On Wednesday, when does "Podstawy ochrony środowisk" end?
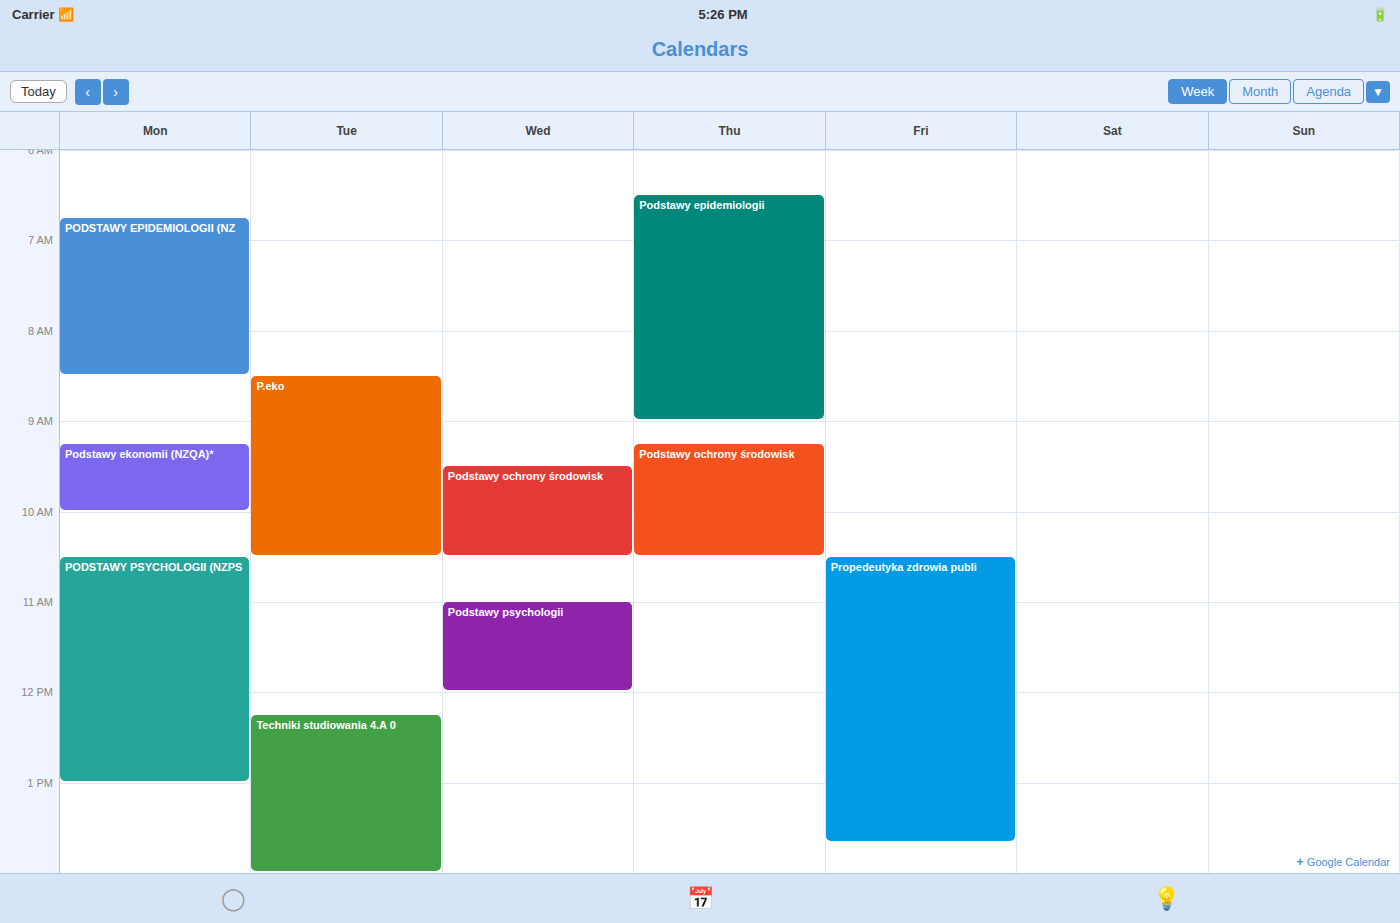
10:30 AM